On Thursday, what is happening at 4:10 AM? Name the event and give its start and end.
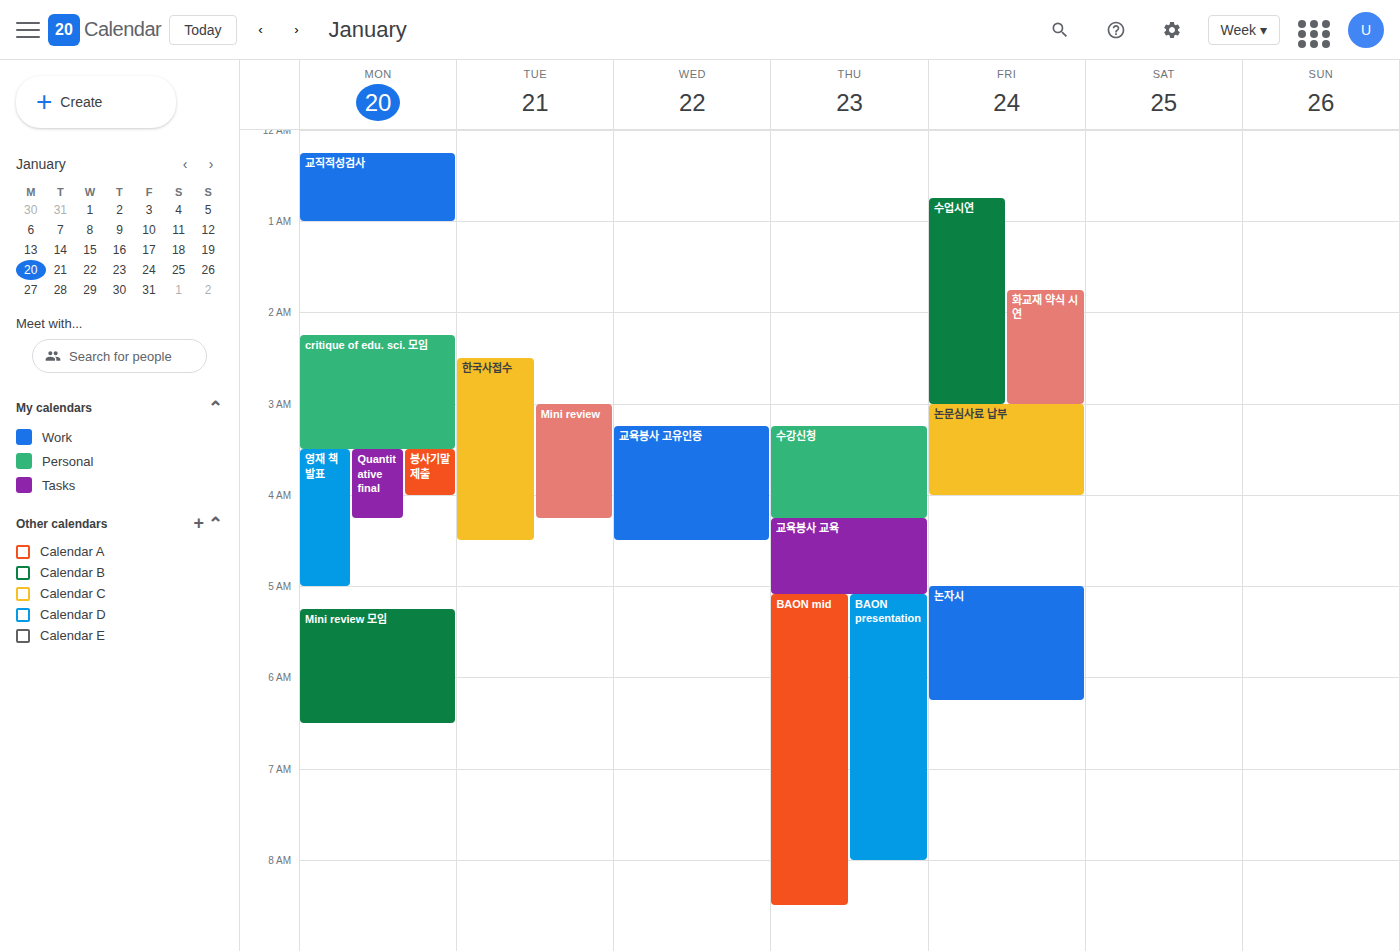
"수강신청", 3:15 AM to 4:15 AM